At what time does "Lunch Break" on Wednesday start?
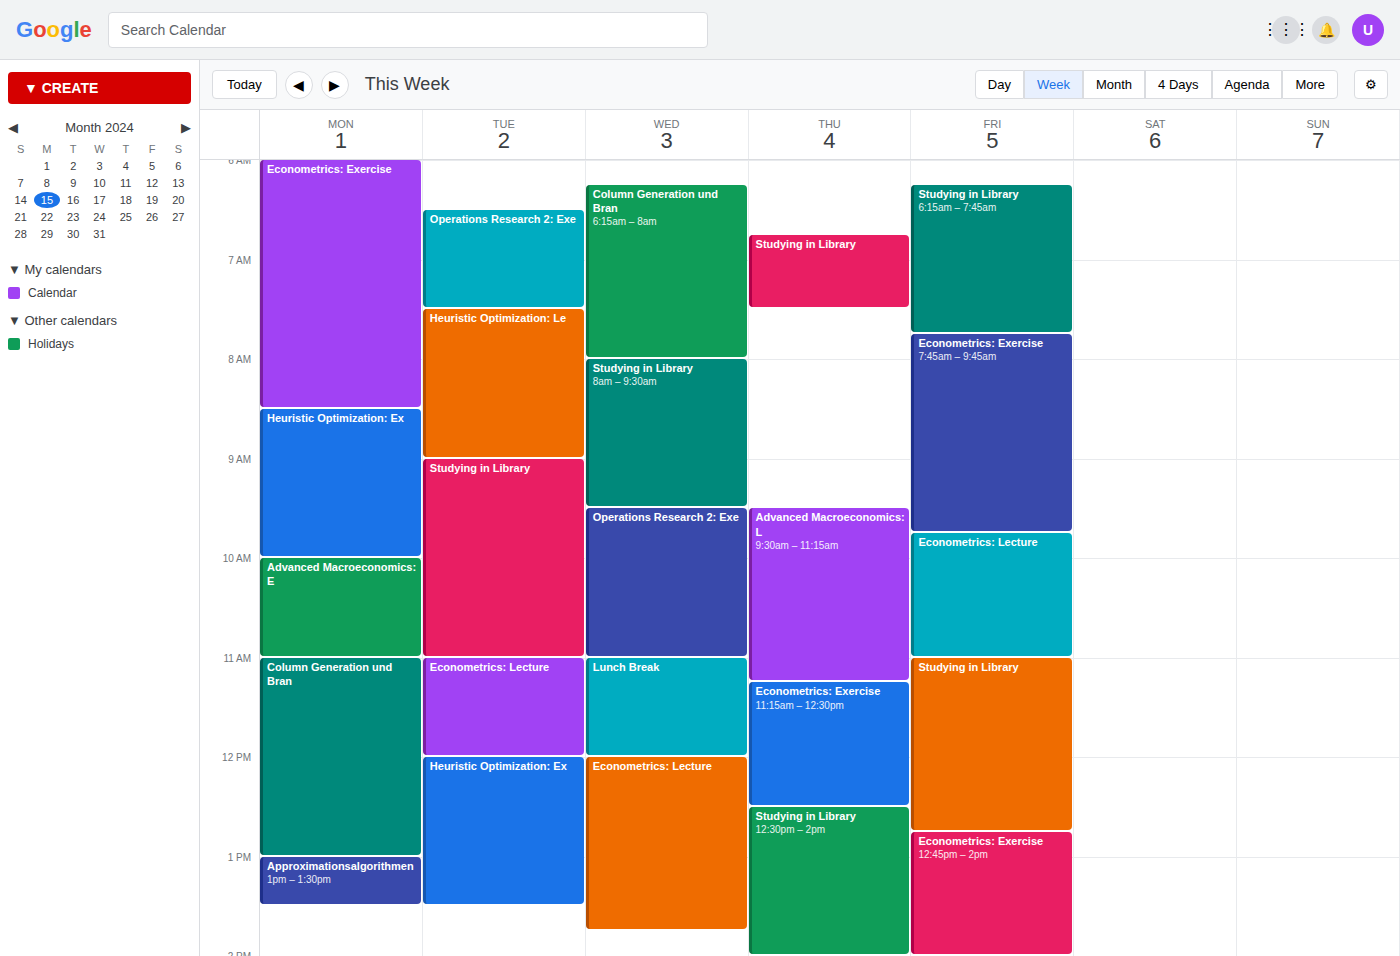
11:00